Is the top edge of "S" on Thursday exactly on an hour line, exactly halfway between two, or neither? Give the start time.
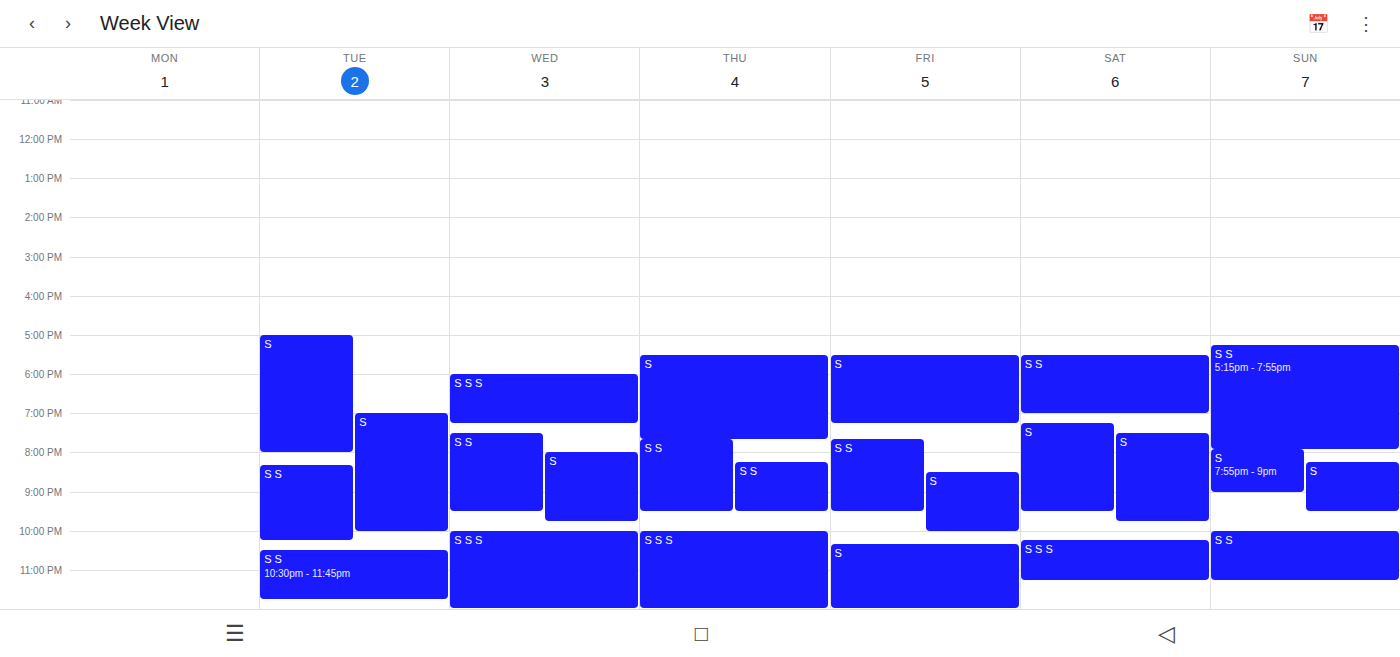
5:30 PM -- halfway between the 5 PM and 6 PM lines.